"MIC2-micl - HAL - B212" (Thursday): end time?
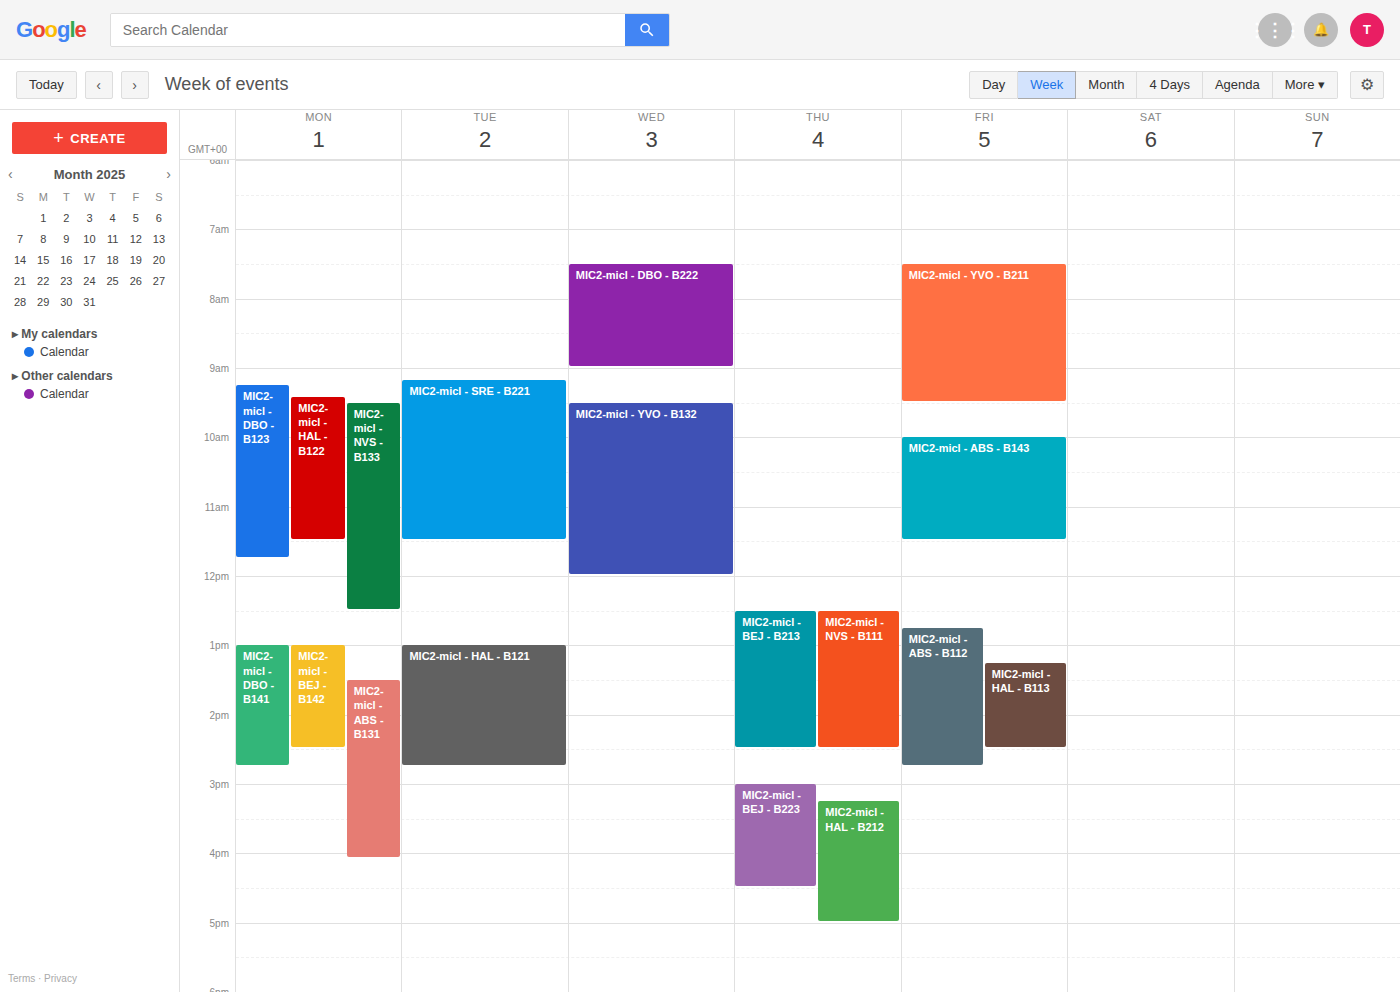
5:00 PM